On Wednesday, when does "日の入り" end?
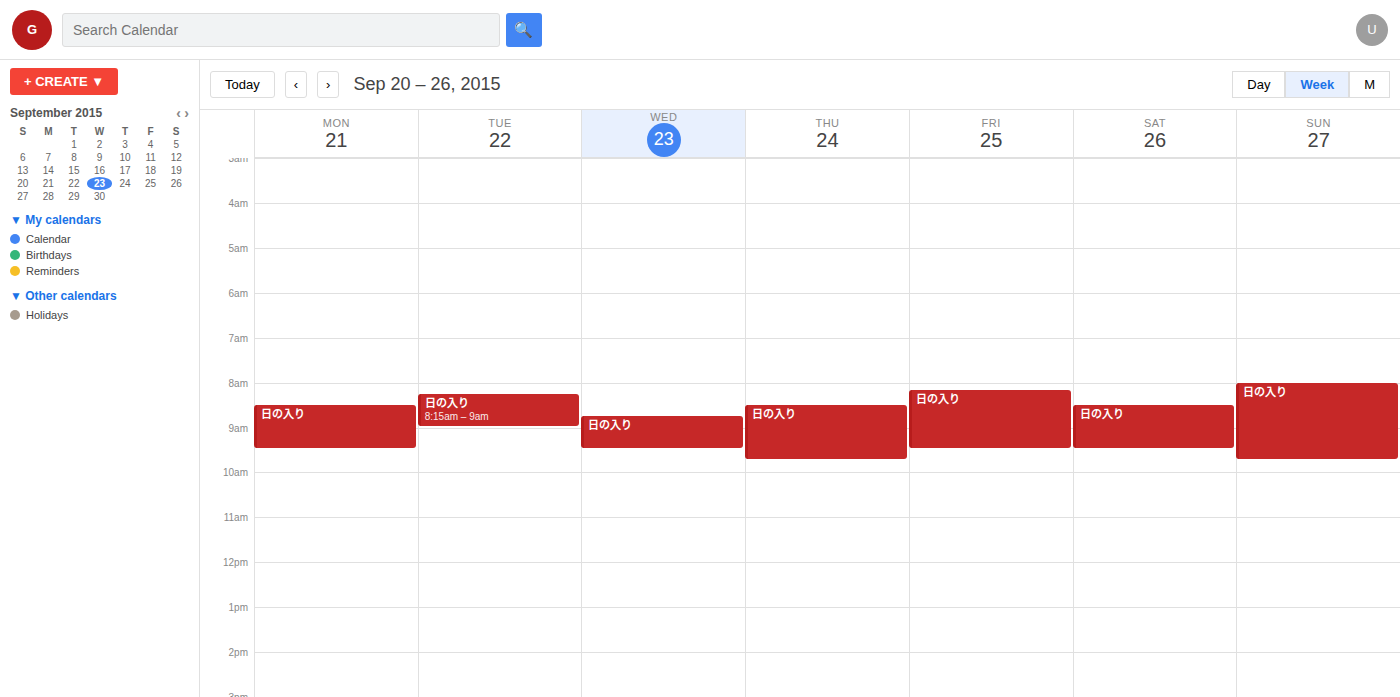
09:30